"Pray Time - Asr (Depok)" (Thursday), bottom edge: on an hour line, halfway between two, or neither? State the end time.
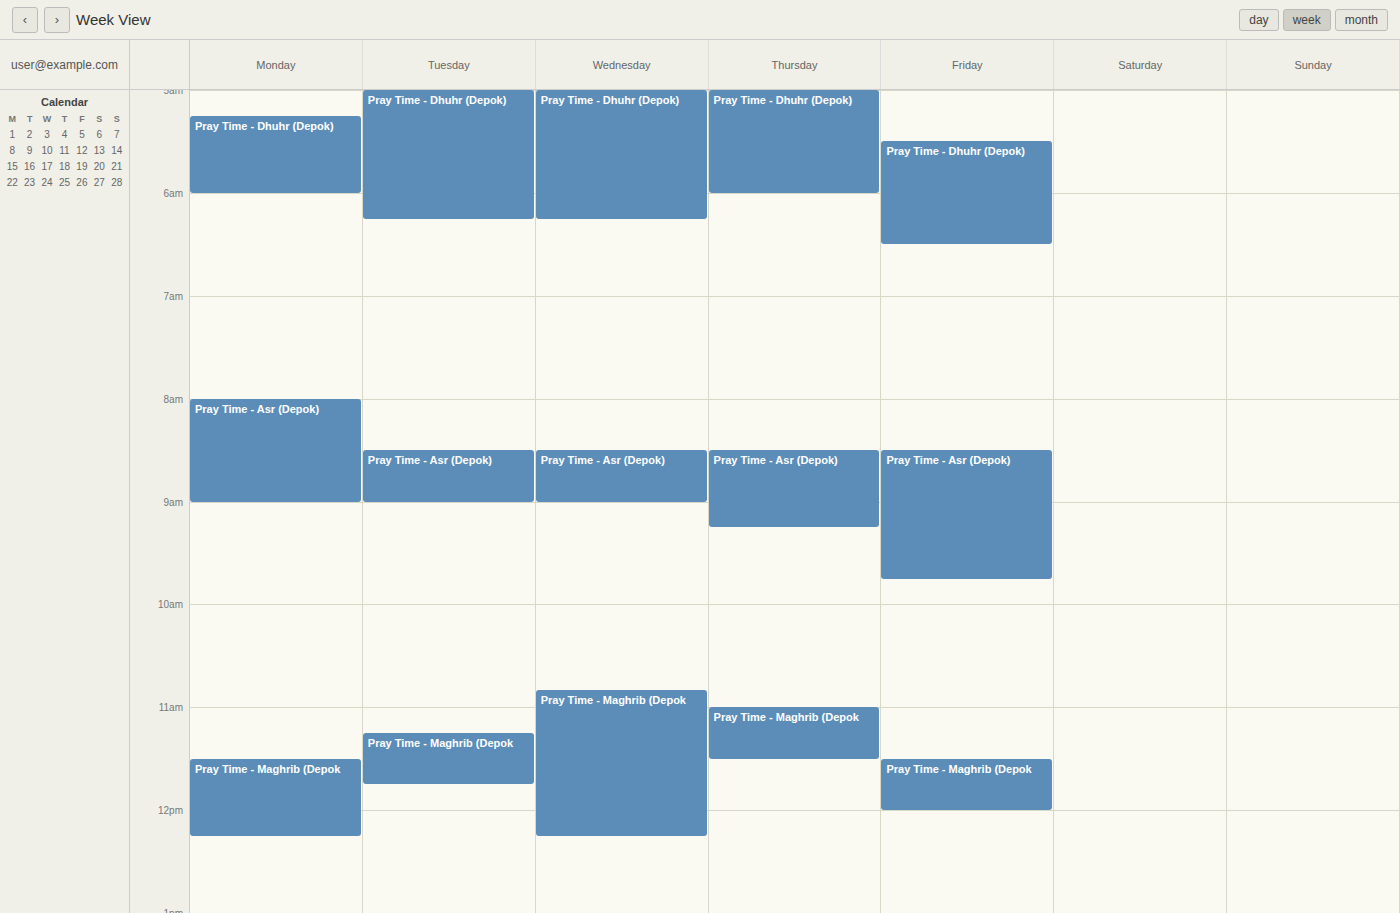
9:15 AM -- neither: a quarter of the way from the 9 AM line to the 10 AM line.